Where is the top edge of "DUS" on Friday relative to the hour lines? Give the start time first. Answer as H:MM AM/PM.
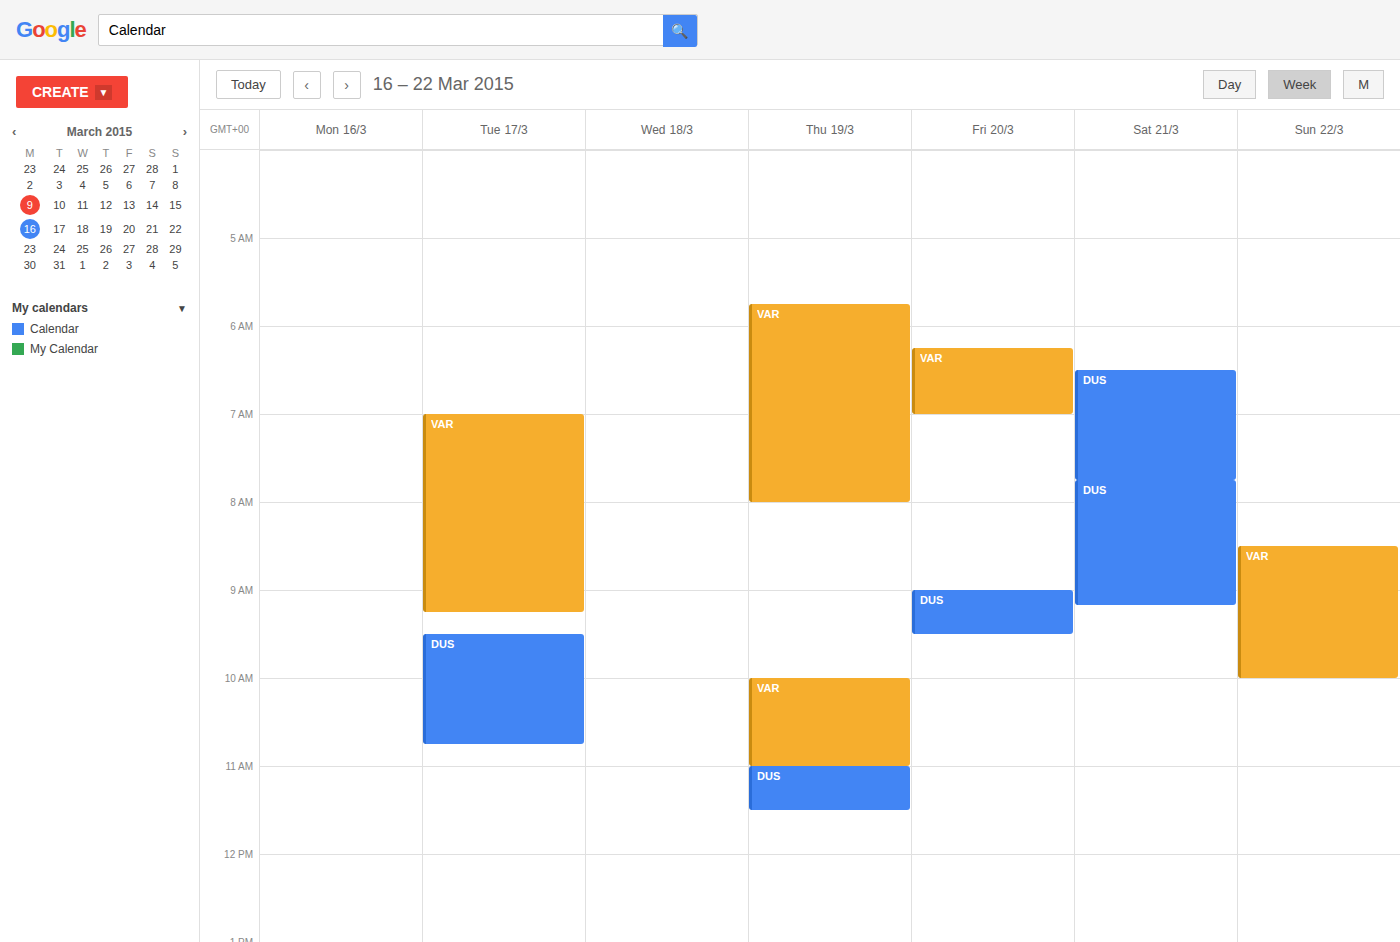
9:00 AM -- exactly on the 9 AM line.